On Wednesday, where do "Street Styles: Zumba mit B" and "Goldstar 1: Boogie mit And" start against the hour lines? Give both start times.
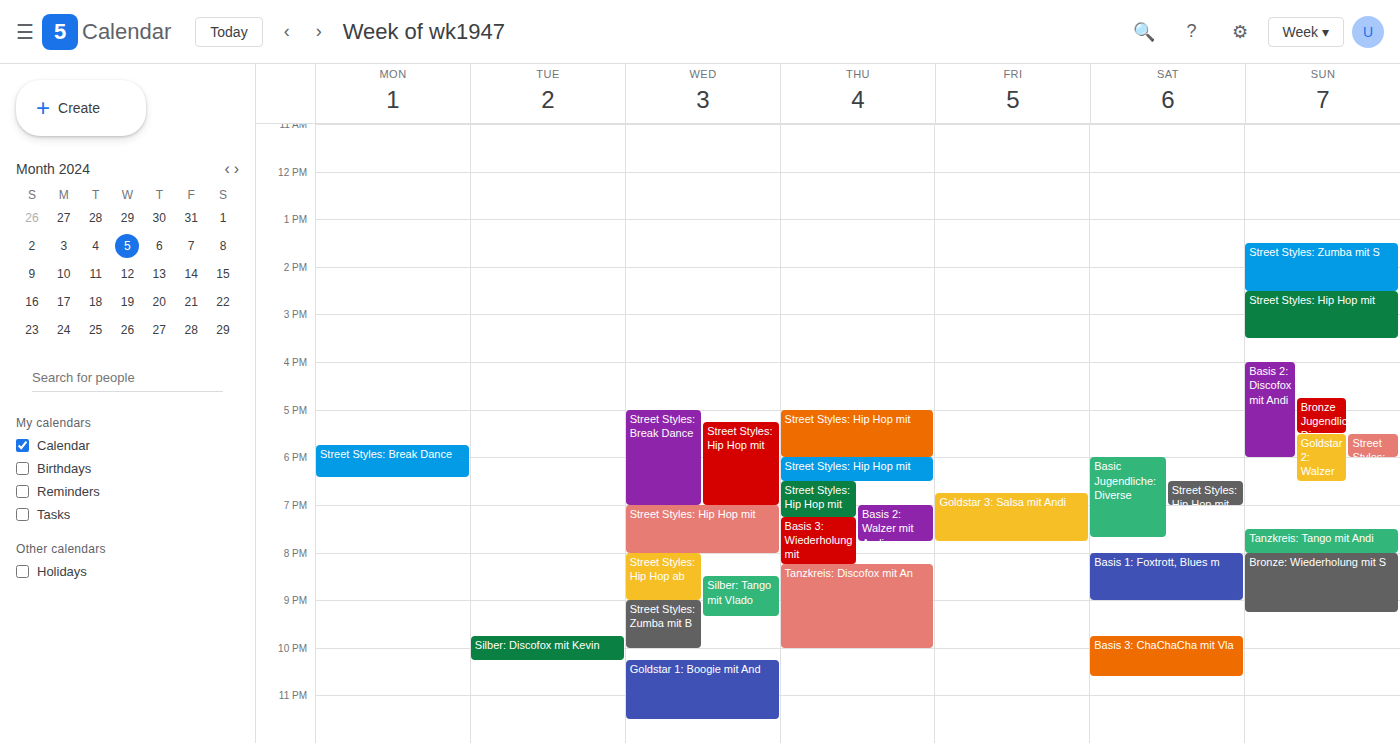
"Street Styles: Zumba mit B": 9:00 PM, exactly on the 9 PM line. "Goldstar 1: Boogie mit And": 10:15 PM, neither: a quarter of the way from the 10 PM line to the 11 PM line.